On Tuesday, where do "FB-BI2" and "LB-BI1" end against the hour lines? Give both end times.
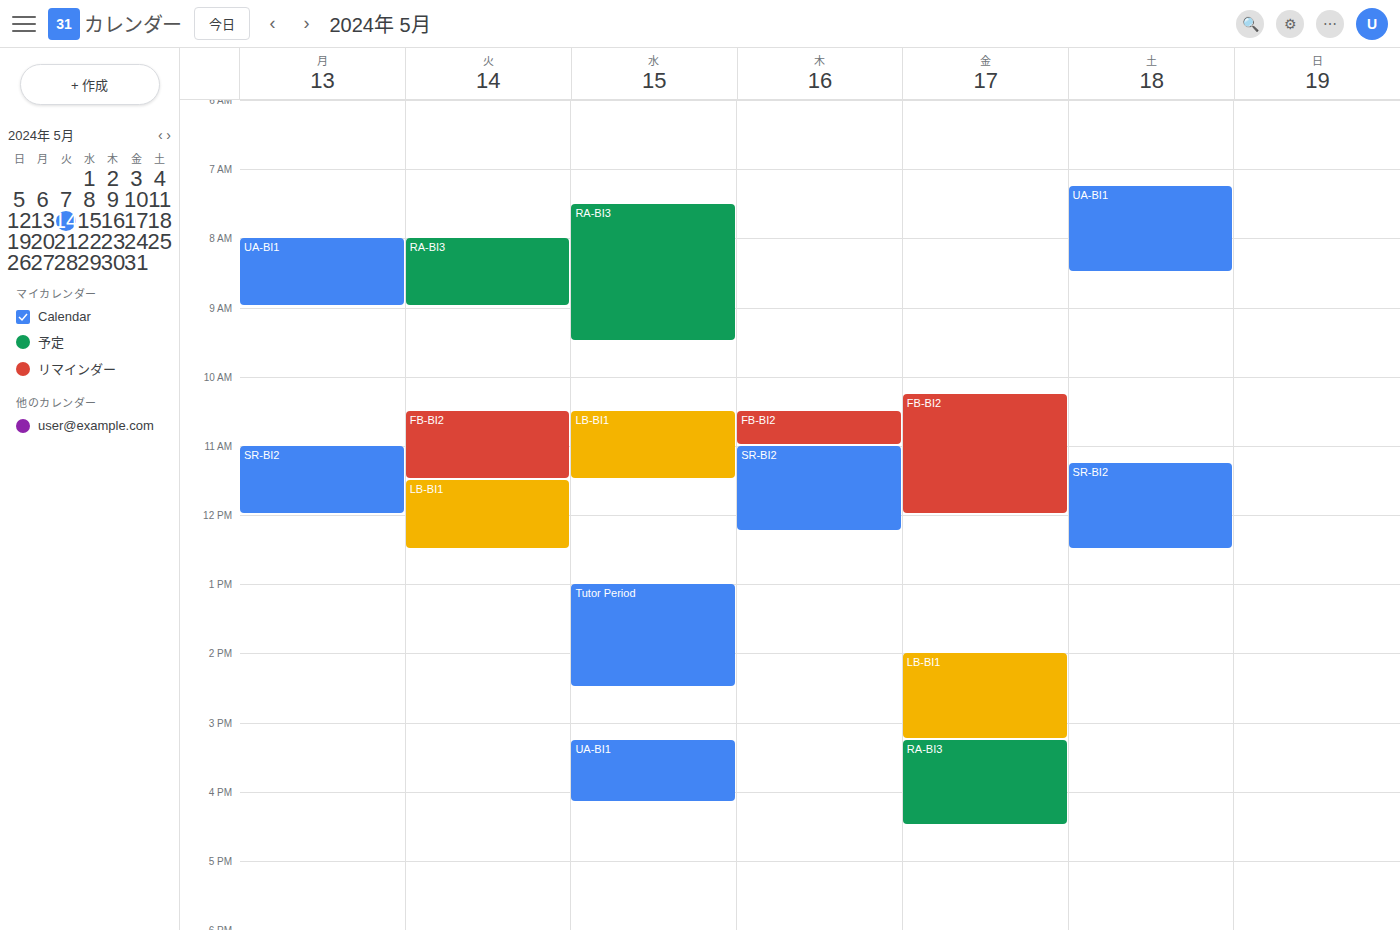
"FB-BI2": 11:30, halfway between the 11:00 and 12:00 lines. "LB-BI1": 12:30, halfway between the 12:00 and 13:00 lines.